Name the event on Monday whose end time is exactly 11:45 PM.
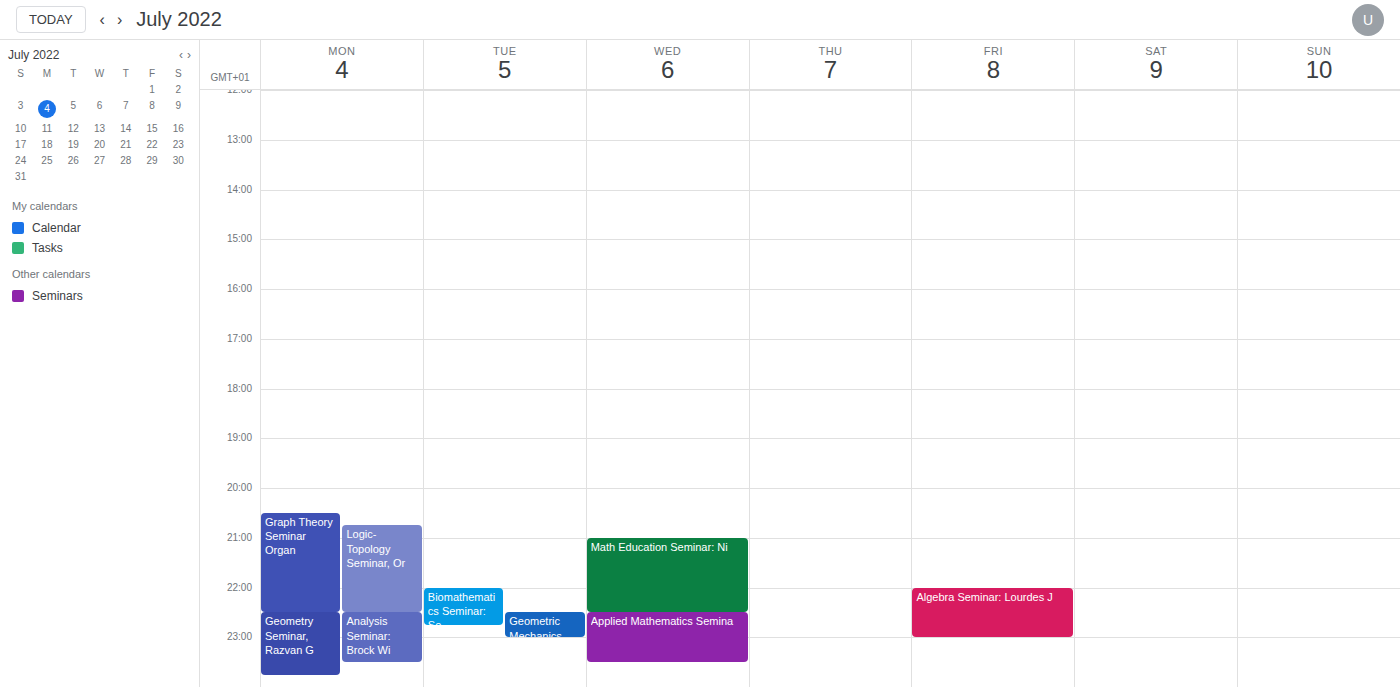
"Geometry Seminar, Razvan G"